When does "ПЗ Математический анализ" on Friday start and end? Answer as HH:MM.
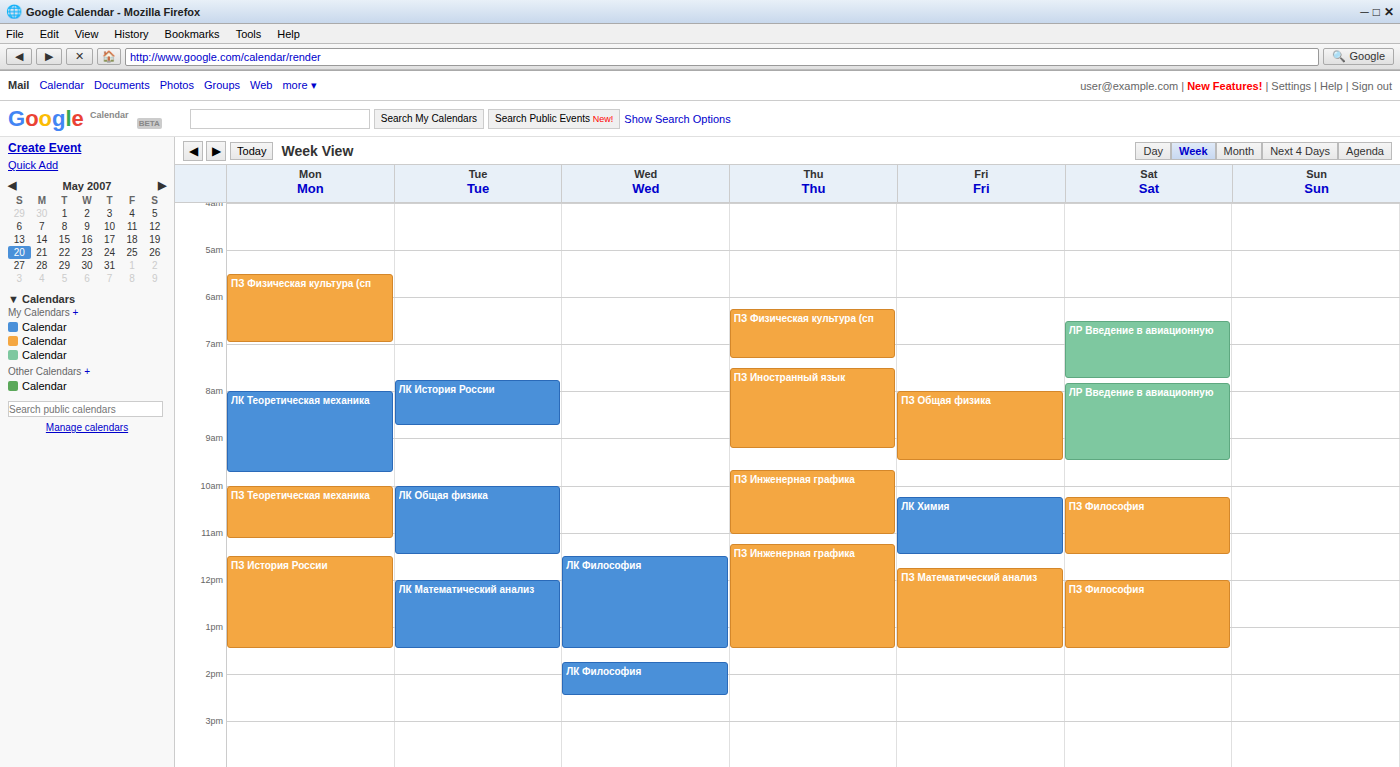
11:45 to 13:30